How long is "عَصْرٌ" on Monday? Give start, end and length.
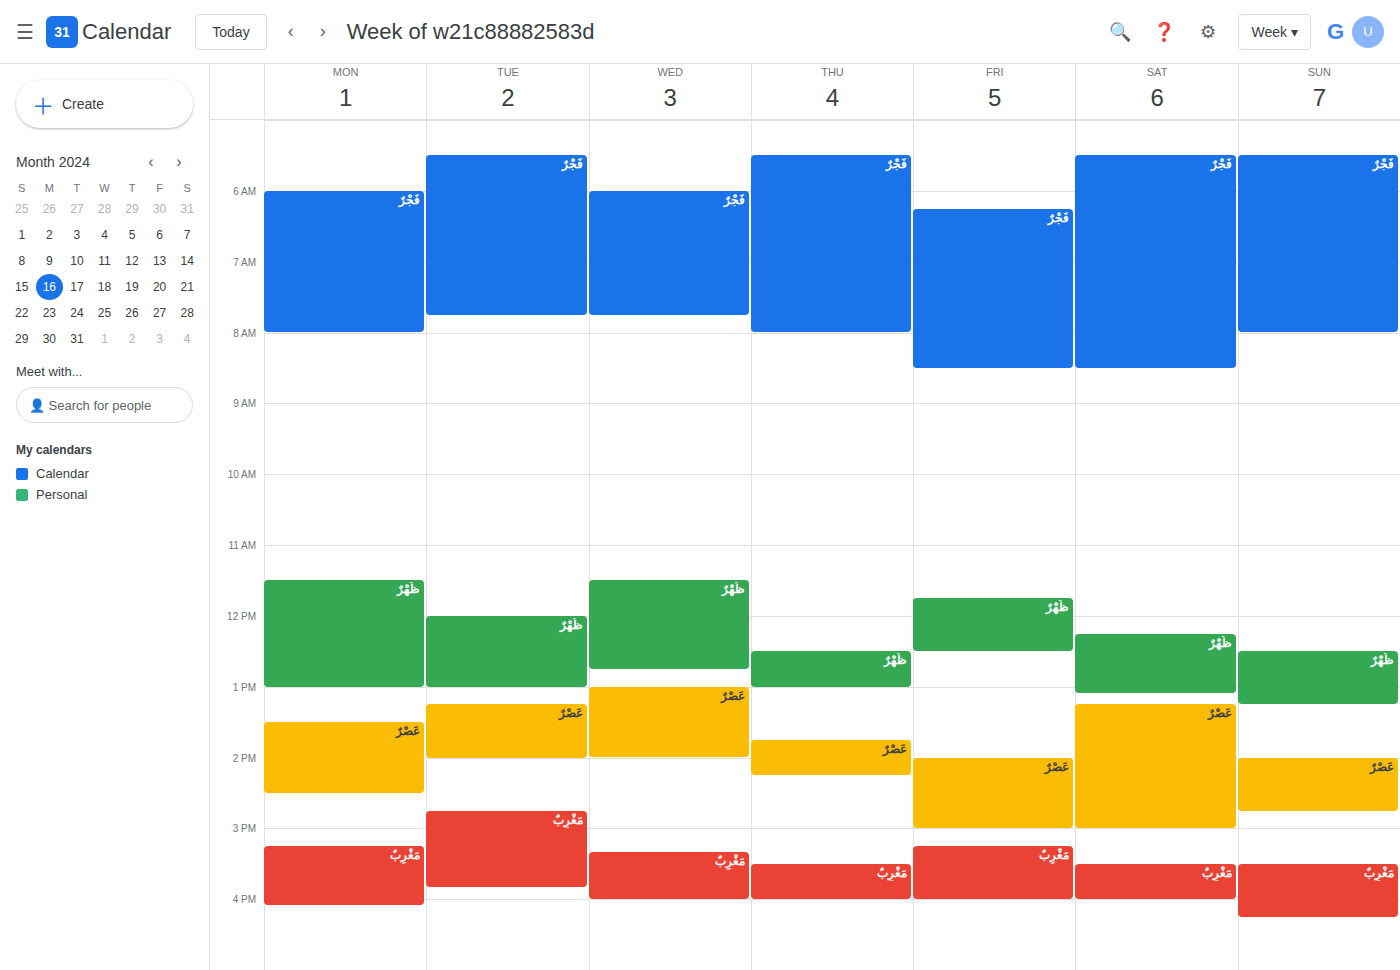
1:30 PM to 2:30 PM, 1 hour